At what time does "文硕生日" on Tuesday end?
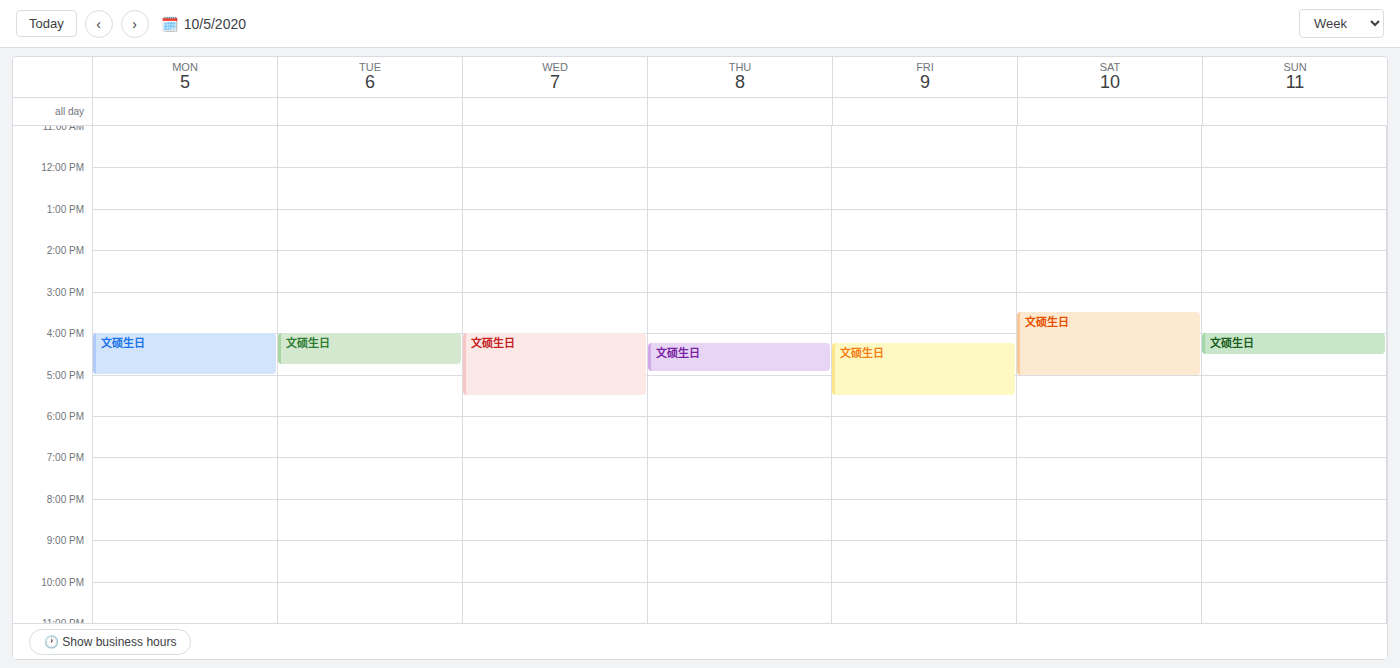
4:45 PM